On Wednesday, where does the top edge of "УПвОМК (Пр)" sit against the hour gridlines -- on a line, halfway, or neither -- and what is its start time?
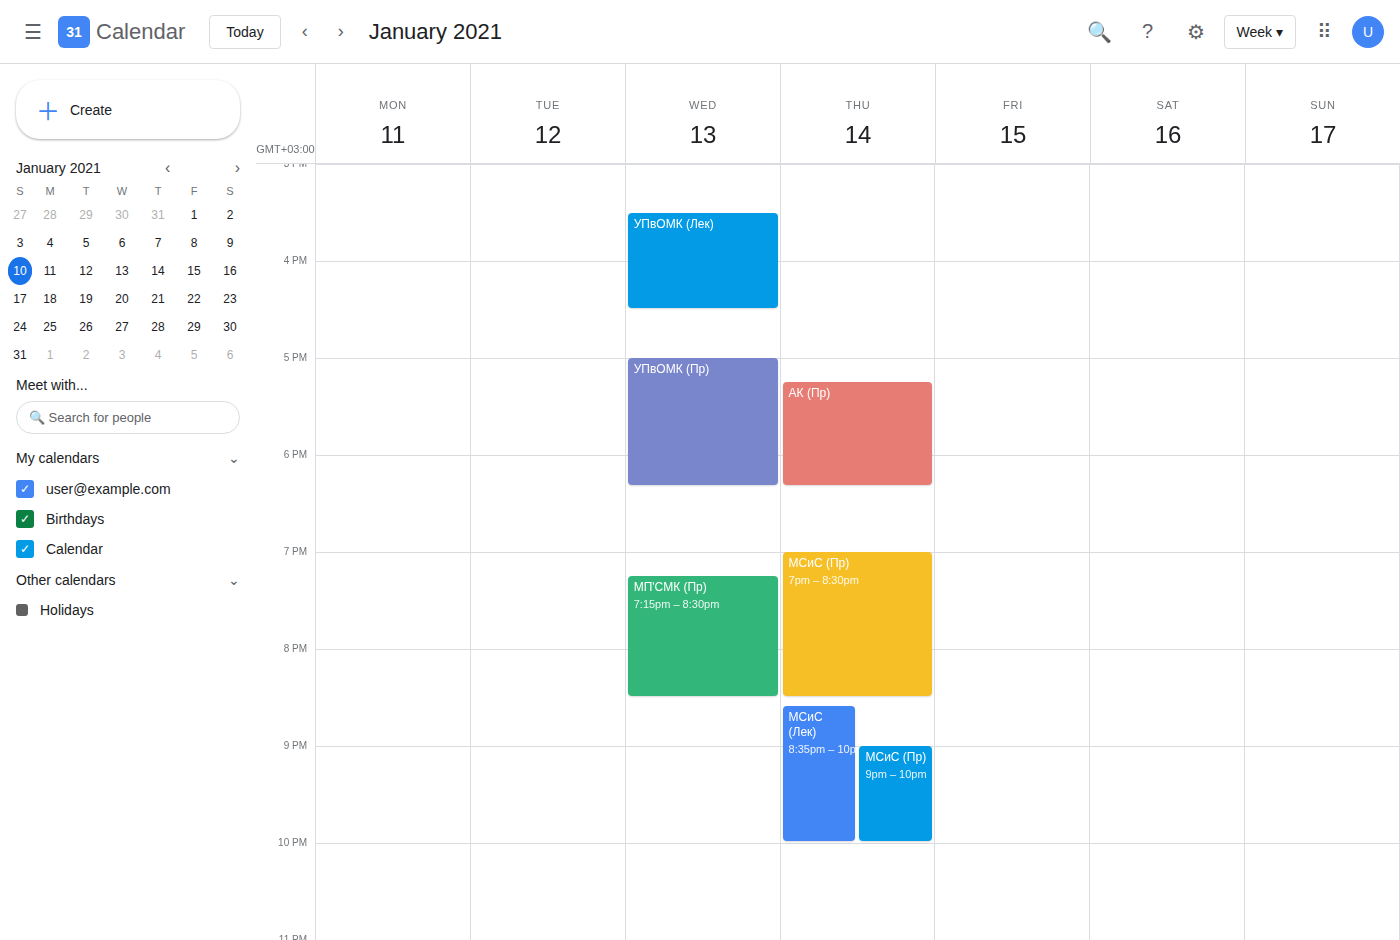
5:00 PM -- exactly on the 5 PM line.